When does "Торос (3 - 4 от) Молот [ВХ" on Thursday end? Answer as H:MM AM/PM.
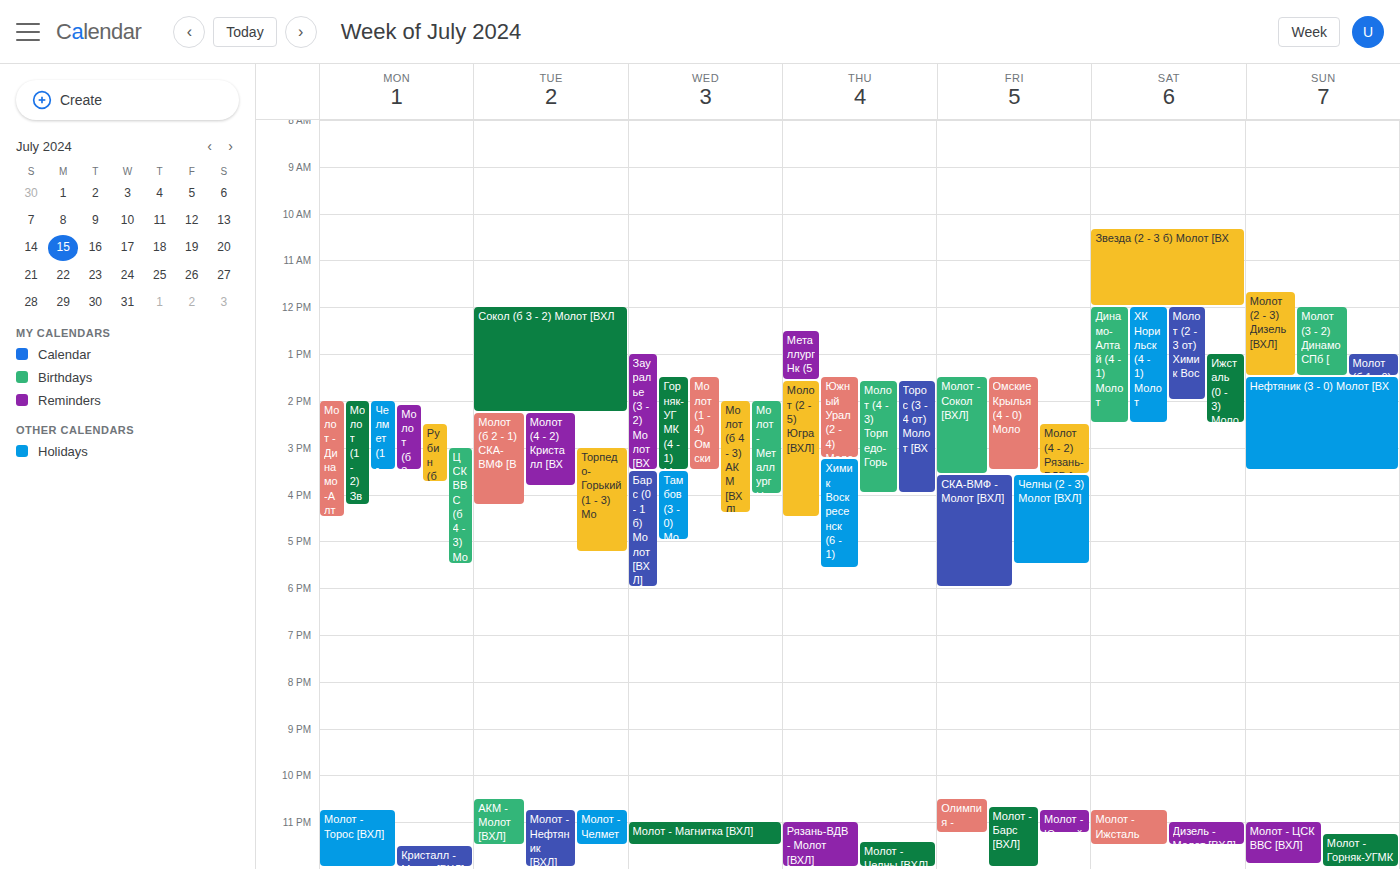
4:00 PM